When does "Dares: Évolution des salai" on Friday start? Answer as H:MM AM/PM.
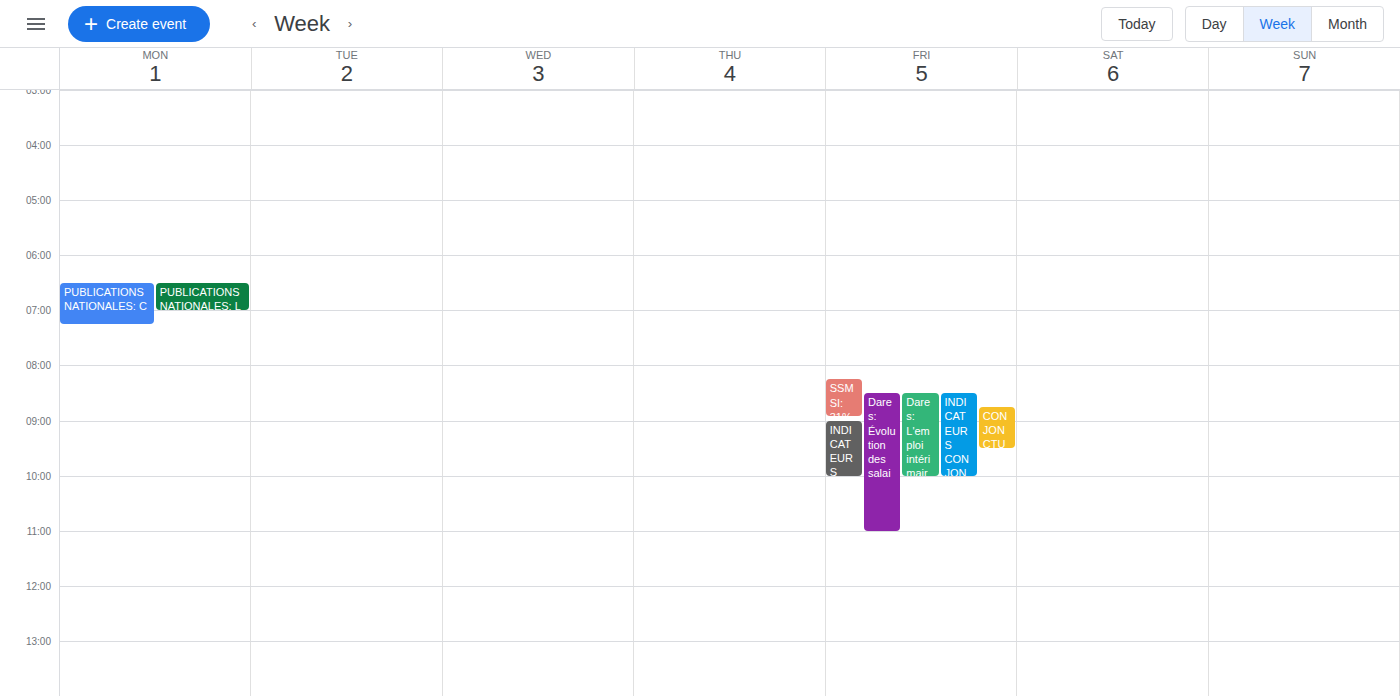
8:30 AM